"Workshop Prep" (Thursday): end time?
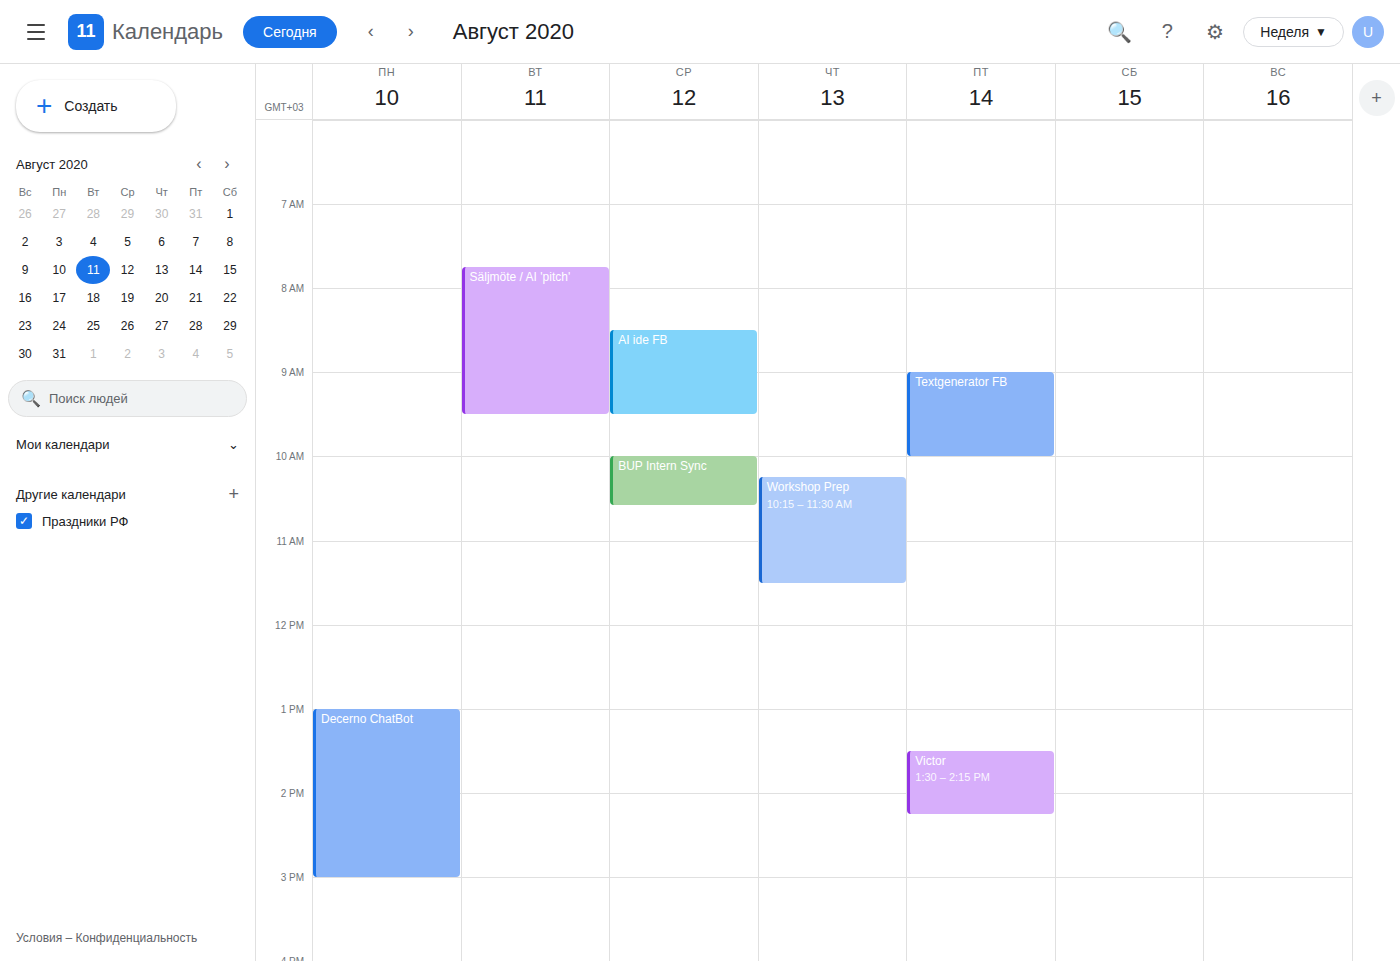
11:30 AM